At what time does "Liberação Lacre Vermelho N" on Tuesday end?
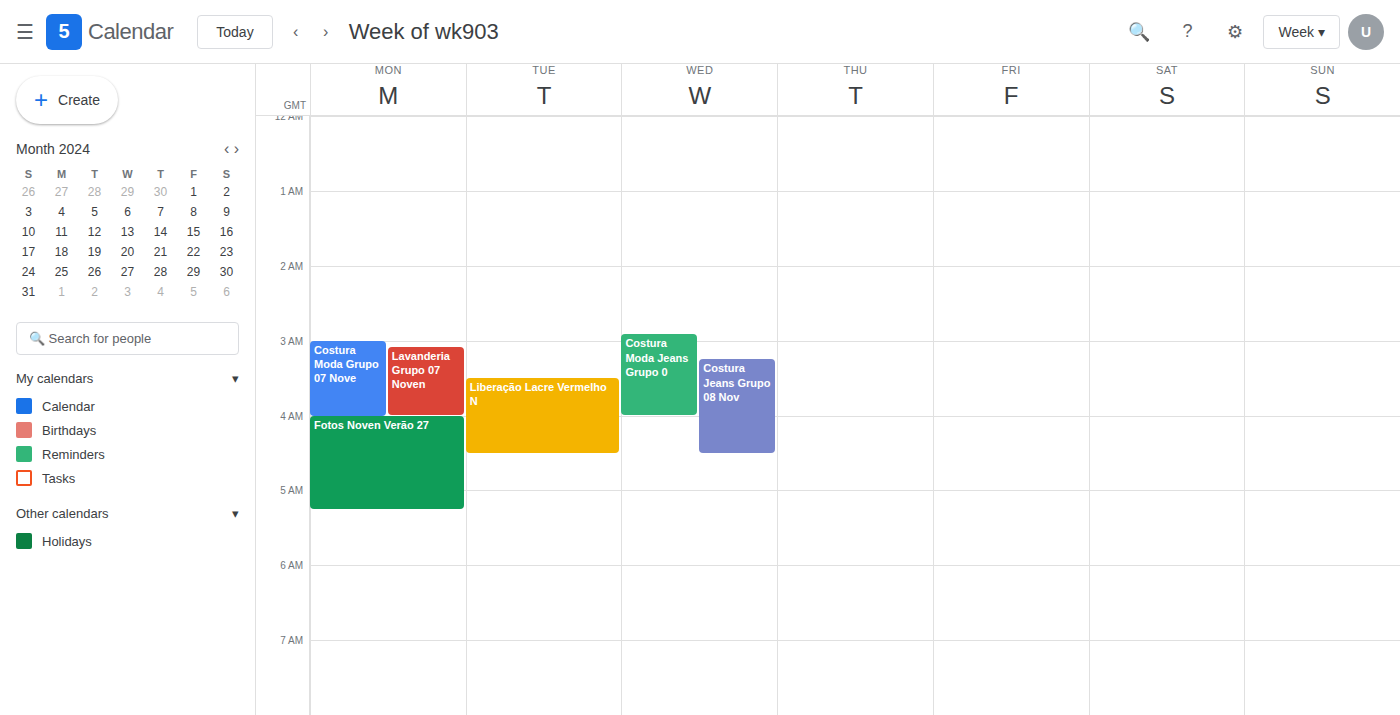
4:30 AM